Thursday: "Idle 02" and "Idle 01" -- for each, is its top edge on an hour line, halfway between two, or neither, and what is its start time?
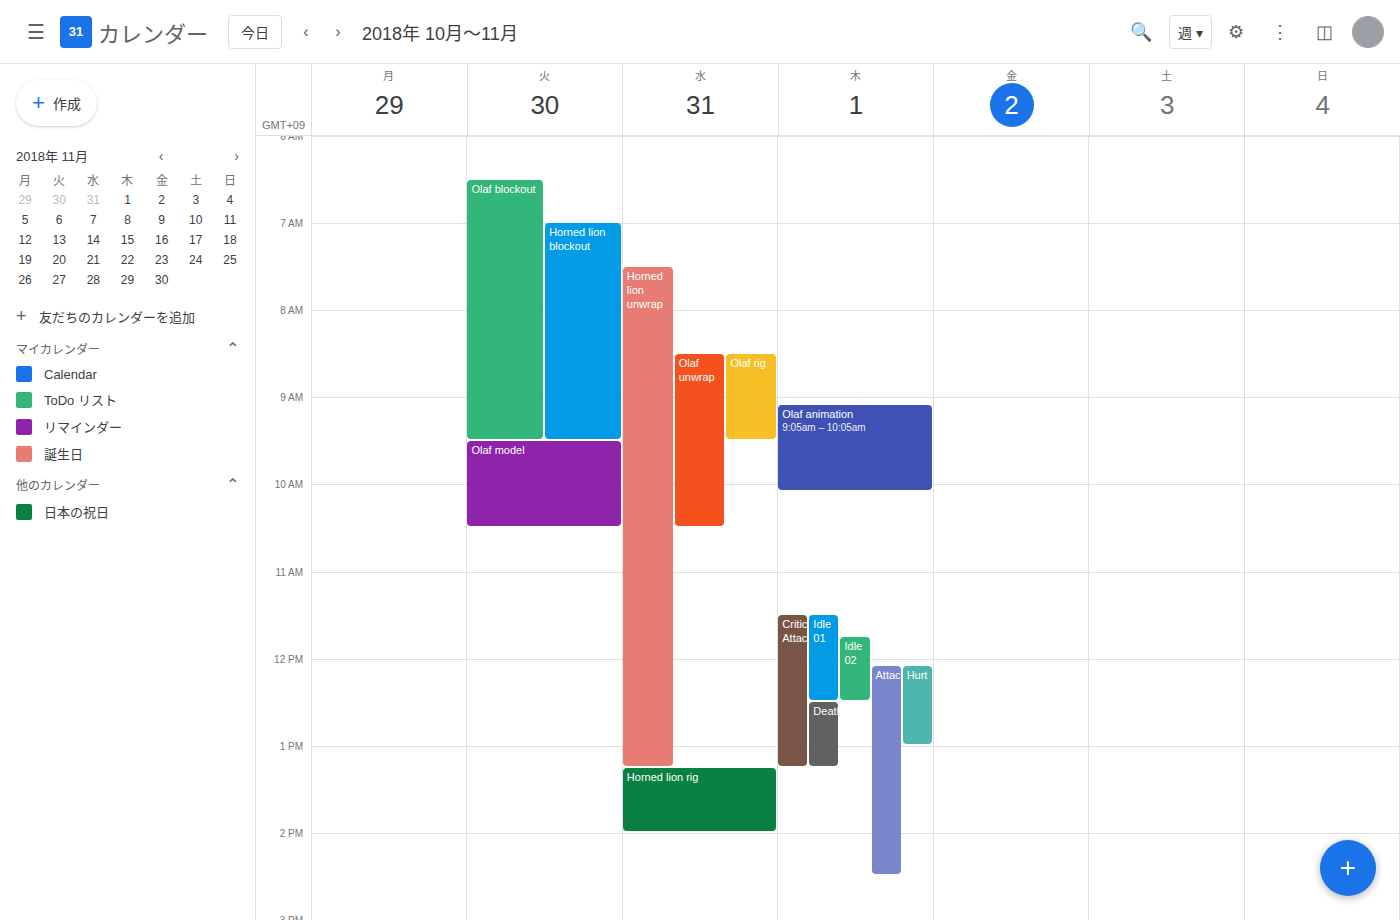
"Idle 02": 11:45, neither: three quarters of the way from the 11:00 line to the 12:00 line. "Idle 01": 11:30, halfway between the 11:00 and 12:00 lines.